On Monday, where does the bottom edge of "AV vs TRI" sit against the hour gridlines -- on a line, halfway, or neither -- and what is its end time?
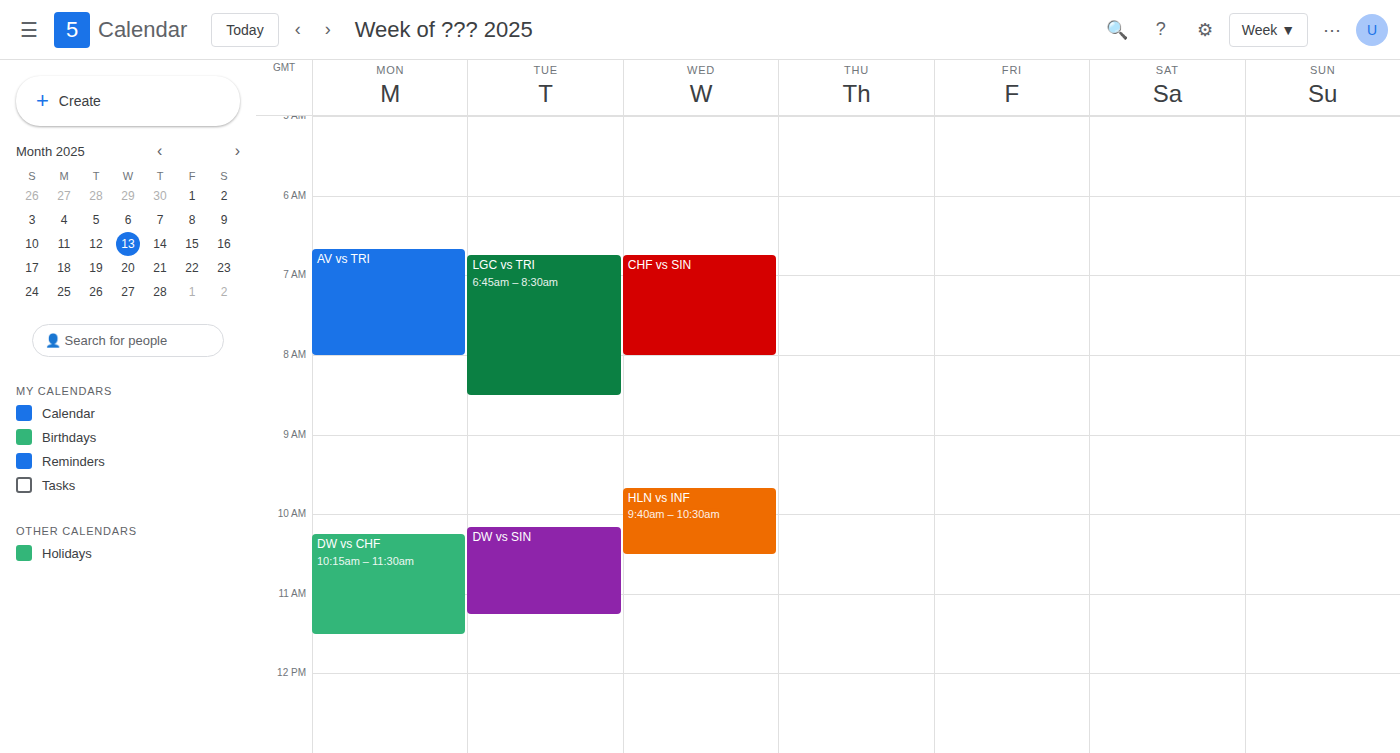
8:00 AM -- exactly on the 8 AM line.